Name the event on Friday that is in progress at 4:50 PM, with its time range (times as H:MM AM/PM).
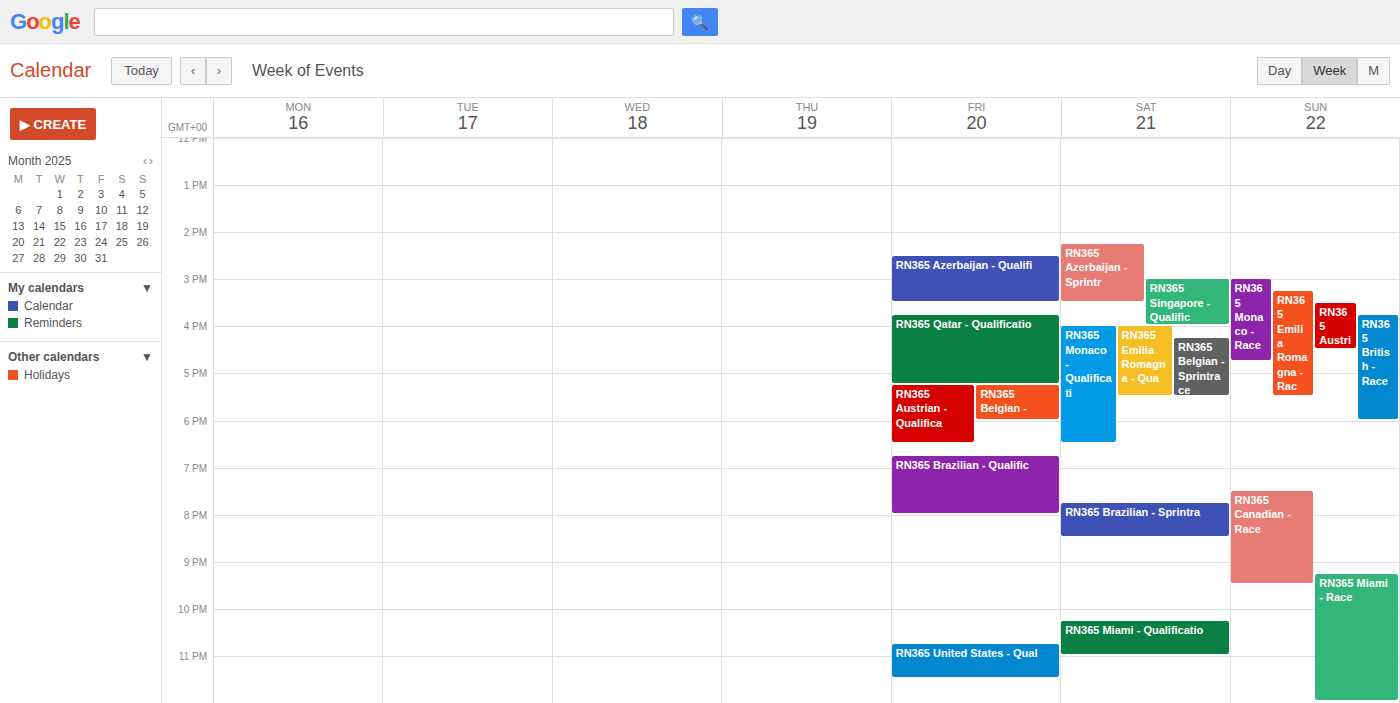
"RN365 Qatar - Qualificatio", 3:45 PM to 5:15 PM